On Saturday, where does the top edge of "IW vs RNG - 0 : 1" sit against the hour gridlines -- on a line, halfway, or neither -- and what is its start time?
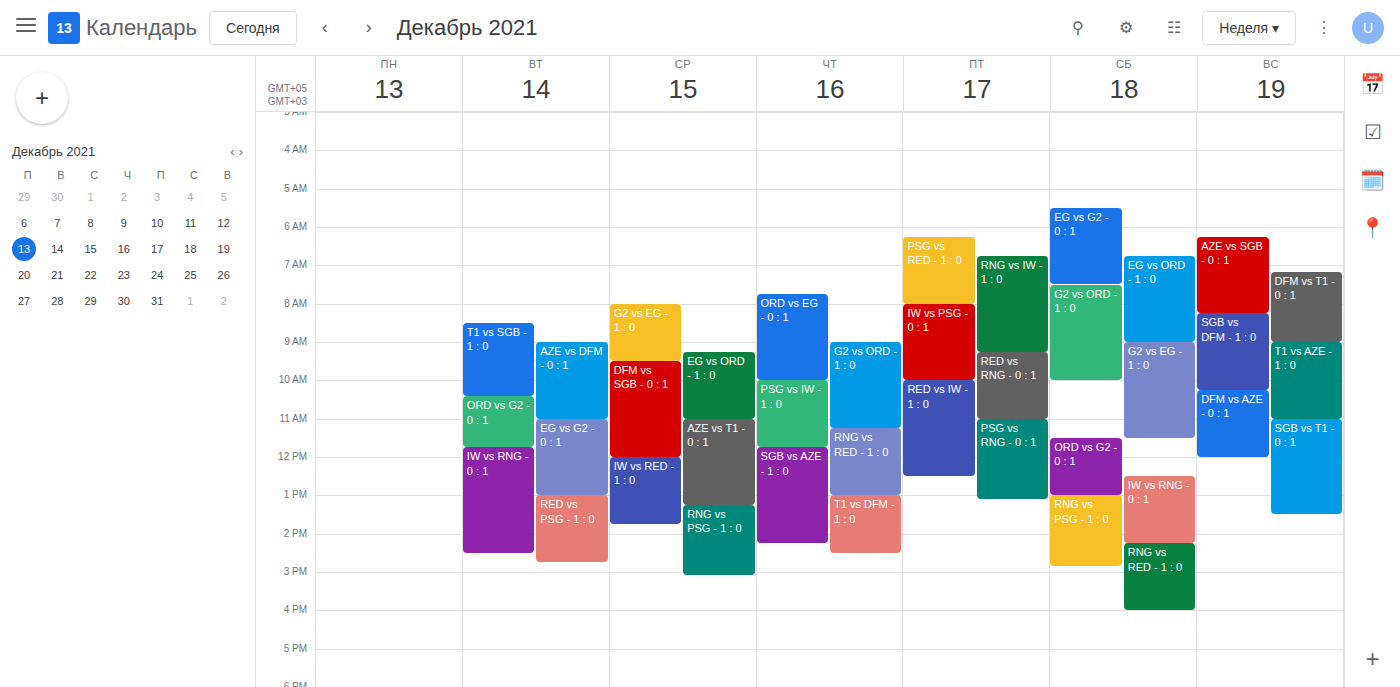
12:30 PM -- halfway between the 12 PM and 1 PM lines.